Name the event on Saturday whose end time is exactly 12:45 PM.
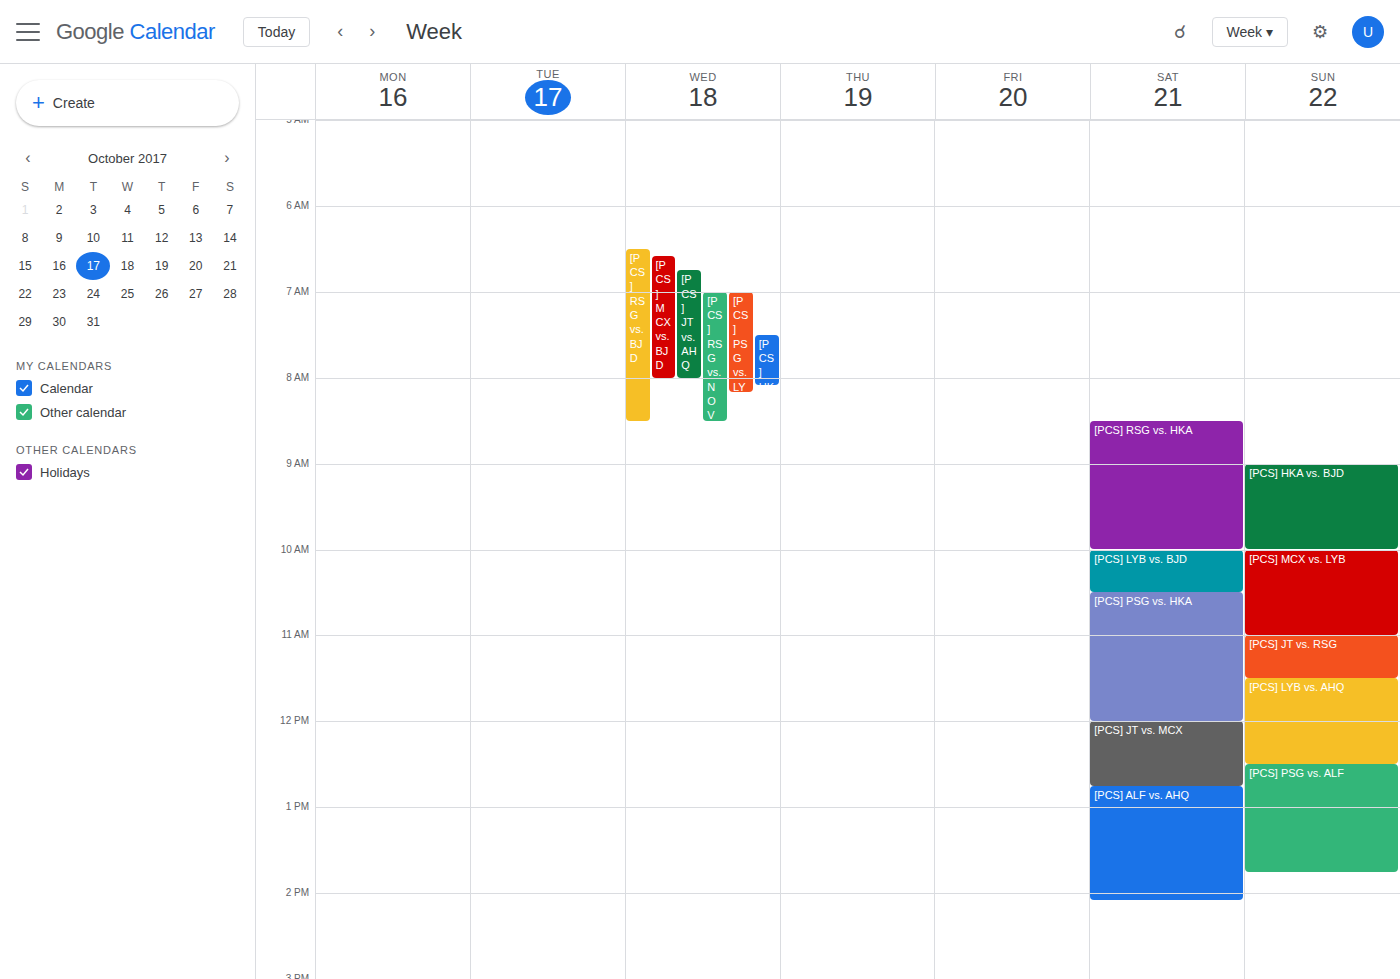
"[PCS] JT vs. MCX"